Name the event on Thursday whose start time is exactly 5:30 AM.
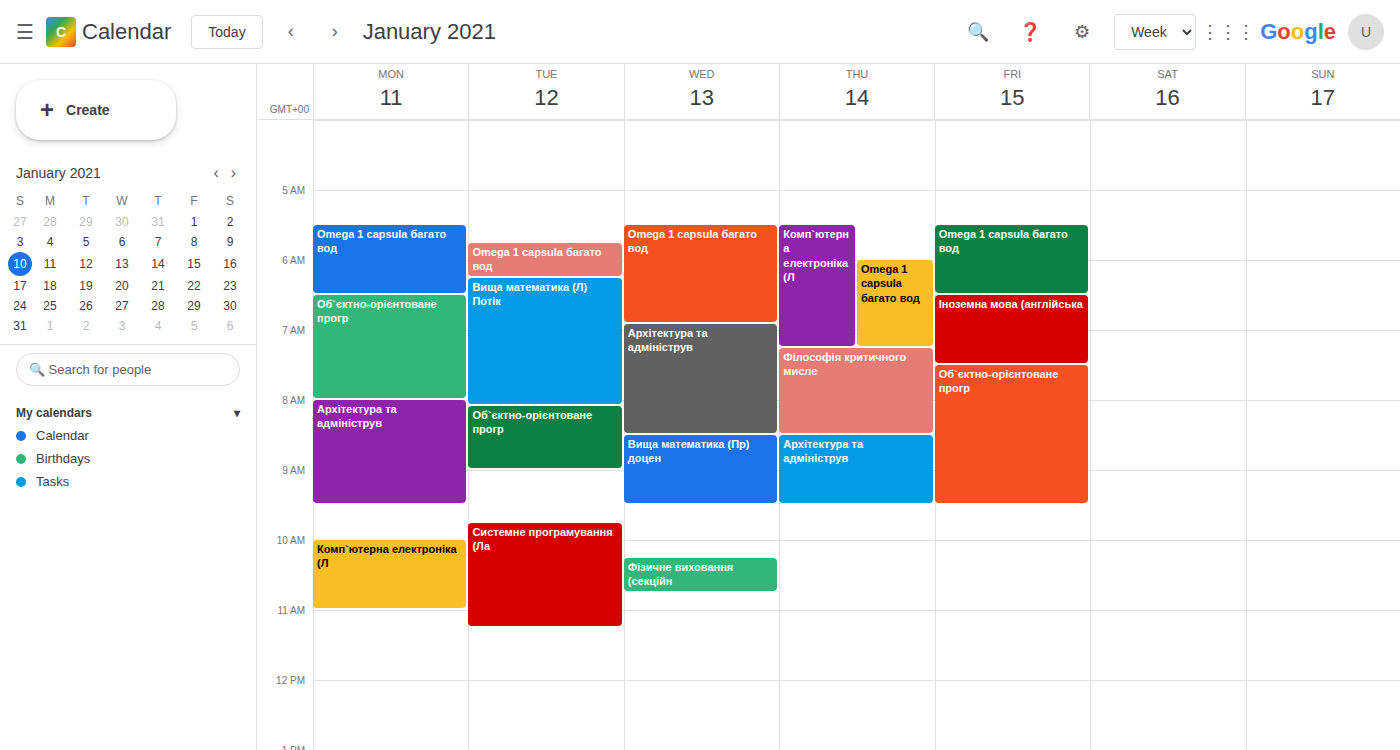
"Комп`ютерна електроніка (Л"